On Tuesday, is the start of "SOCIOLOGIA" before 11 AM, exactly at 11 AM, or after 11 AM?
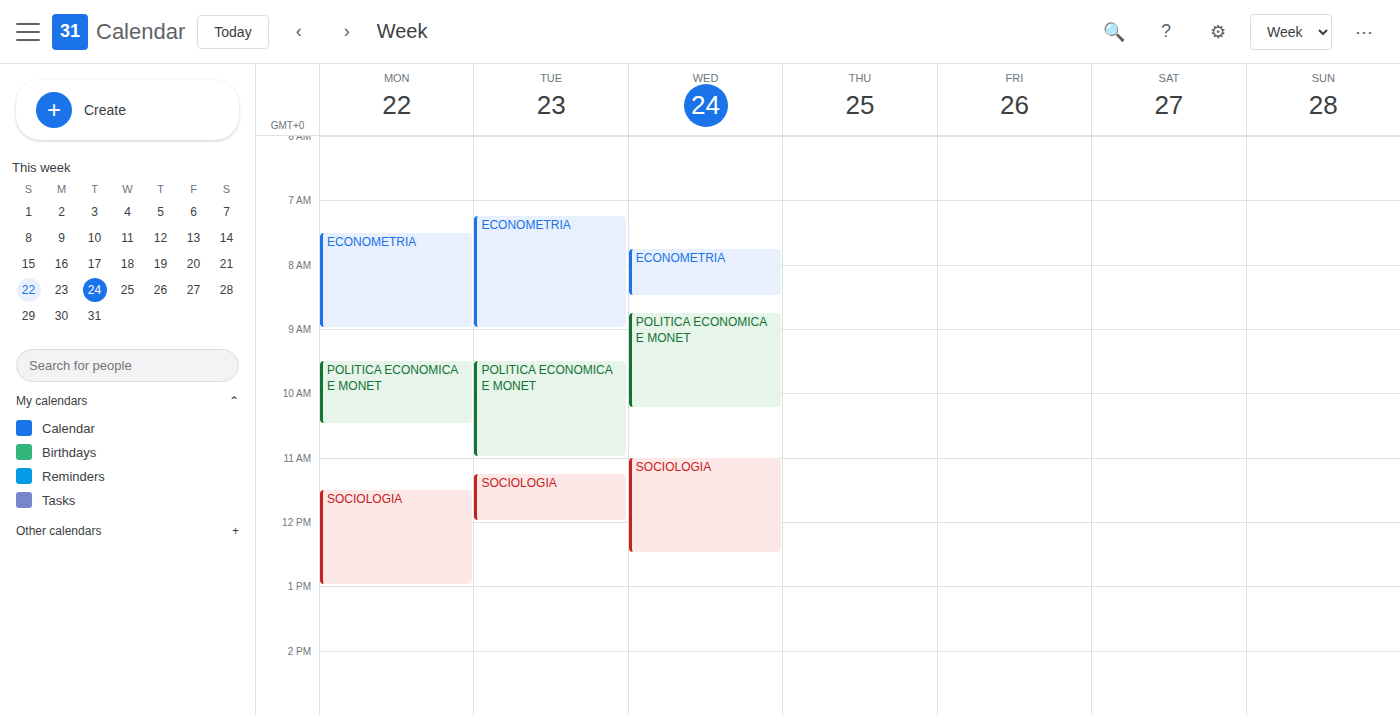
11:15 AM -- after 11 AM, 15 minutes below the 11 AM line.